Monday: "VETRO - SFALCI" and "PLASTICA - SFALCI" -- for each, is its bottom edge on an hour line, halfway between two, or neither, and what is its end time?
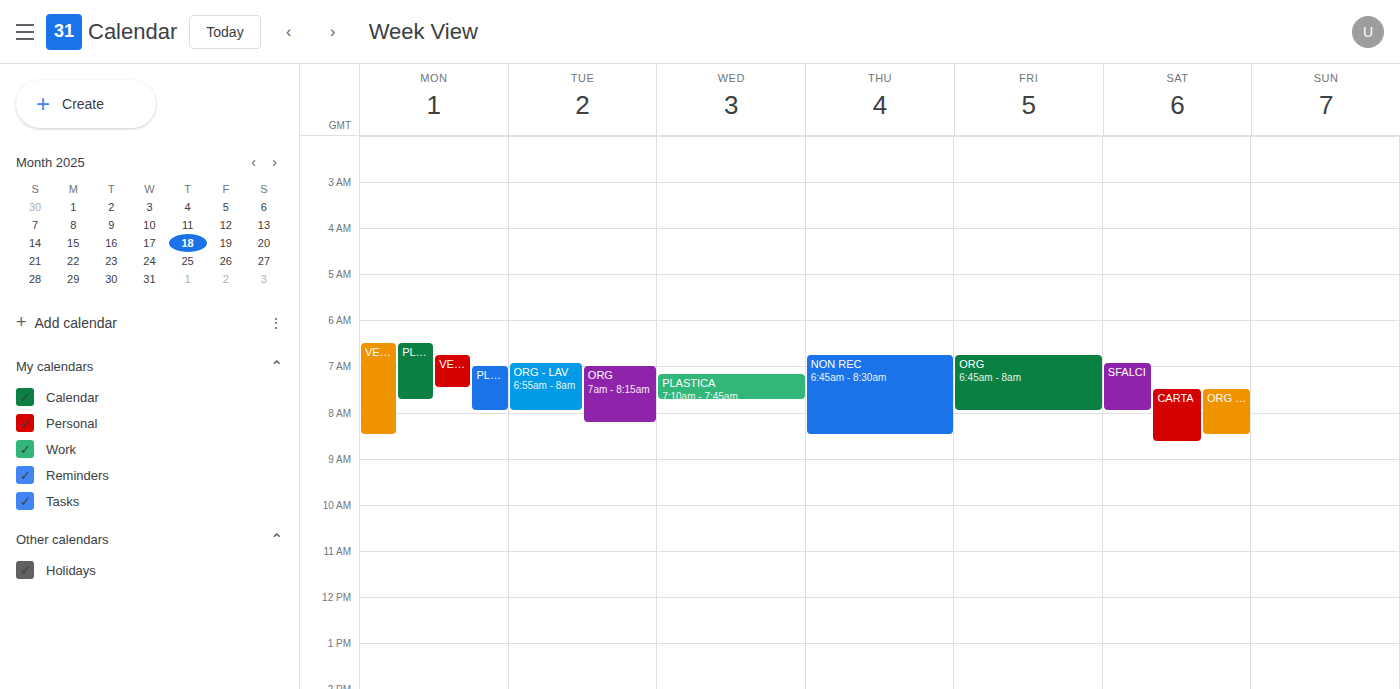
"VETRO - SFALCI": 8:30 AM, halfway between the 8 AM and 9 AM lines. "PLASTICA - SFALCI": 7:45 AM, neither: three quarters of the way from the 7 AM line to the 8 AM line.